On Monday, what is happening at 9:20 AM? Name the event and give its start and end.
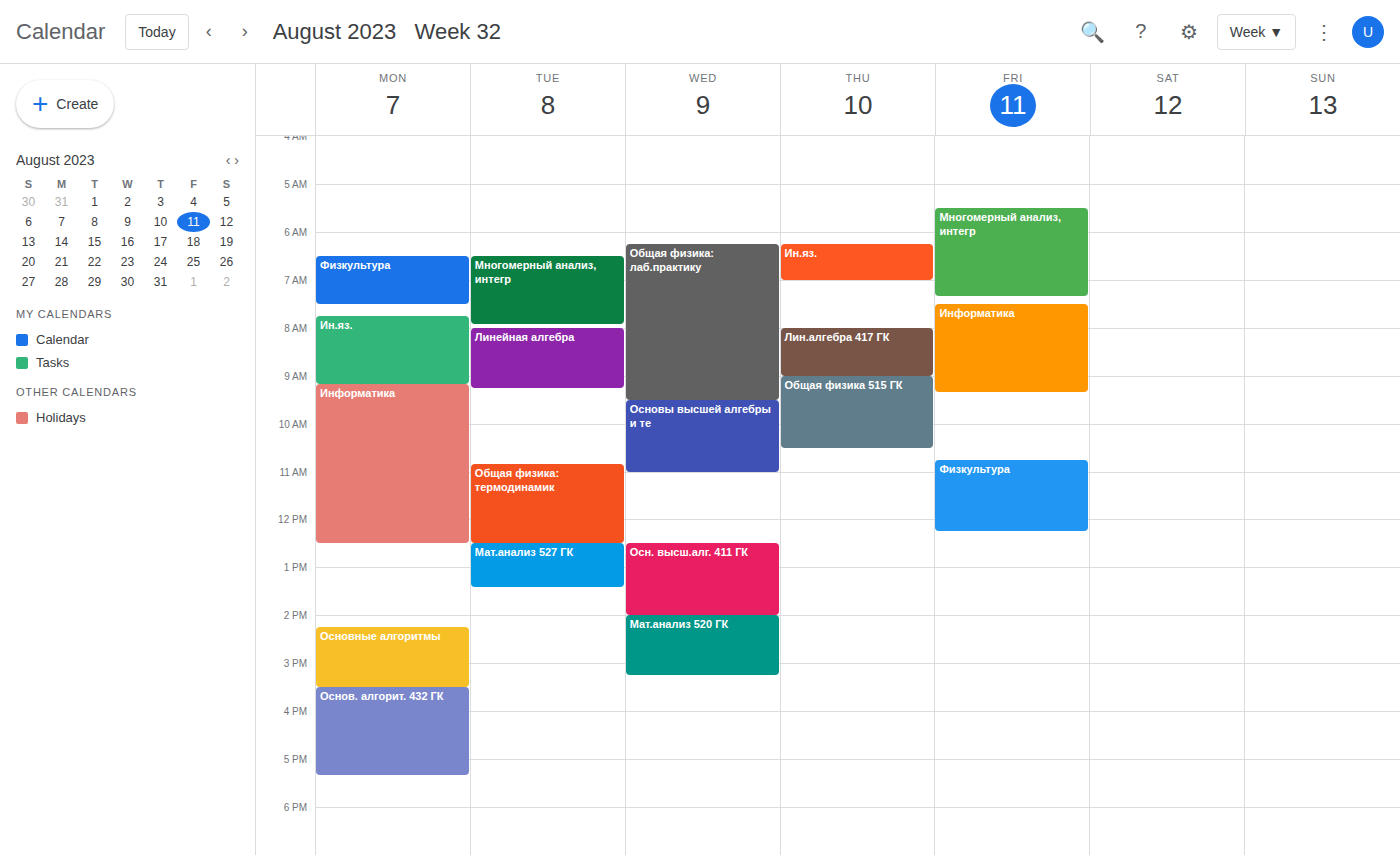
"Информатика", 9:10 AM to 12:30 PM